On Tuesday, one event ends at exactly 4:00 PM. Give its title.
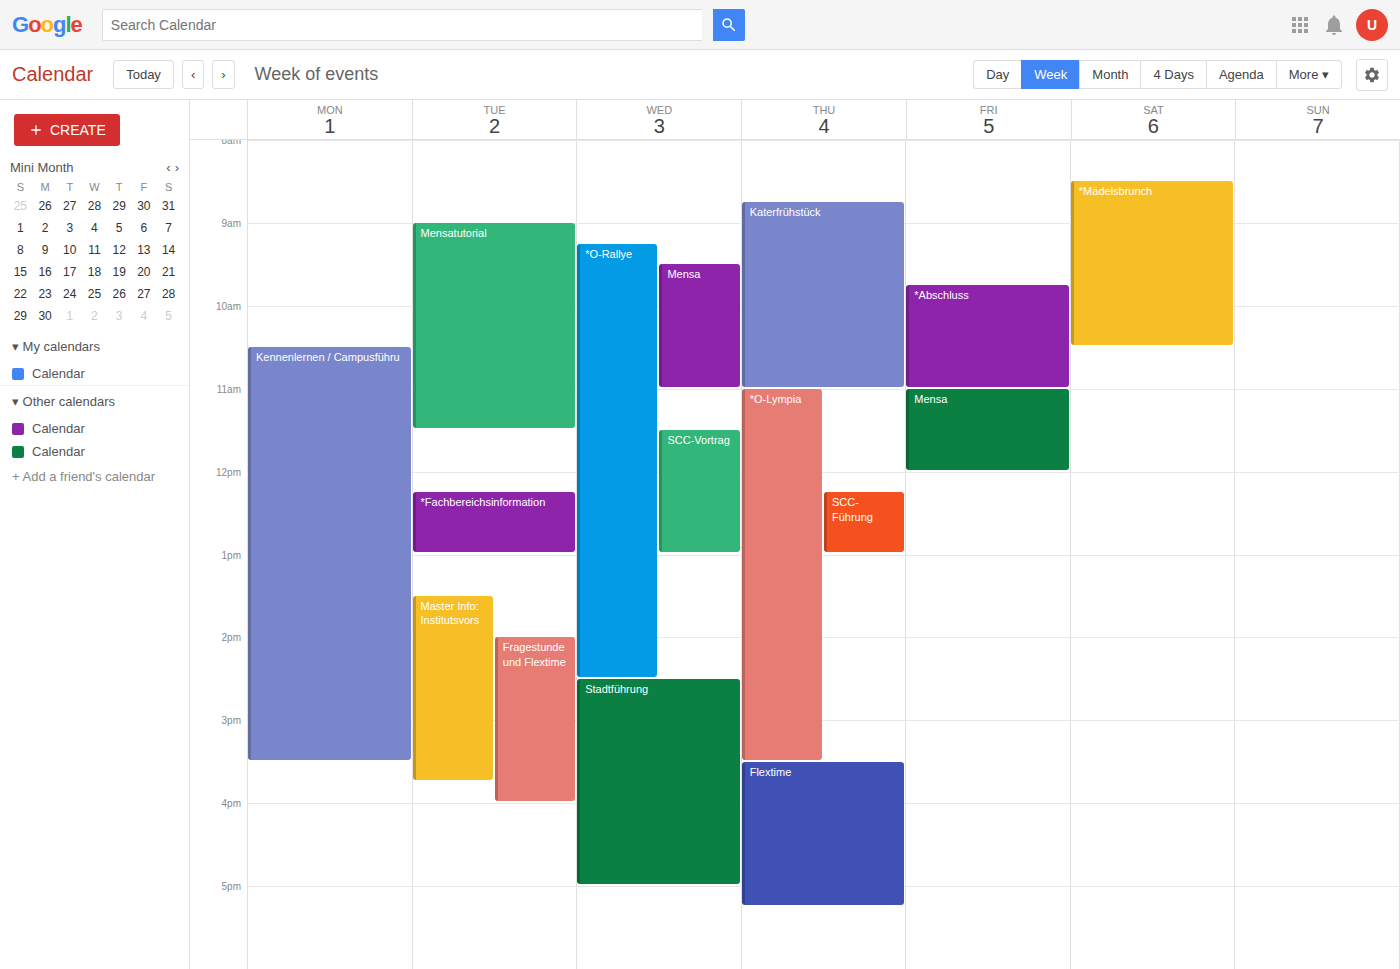
"Fragestunde und Flextime"